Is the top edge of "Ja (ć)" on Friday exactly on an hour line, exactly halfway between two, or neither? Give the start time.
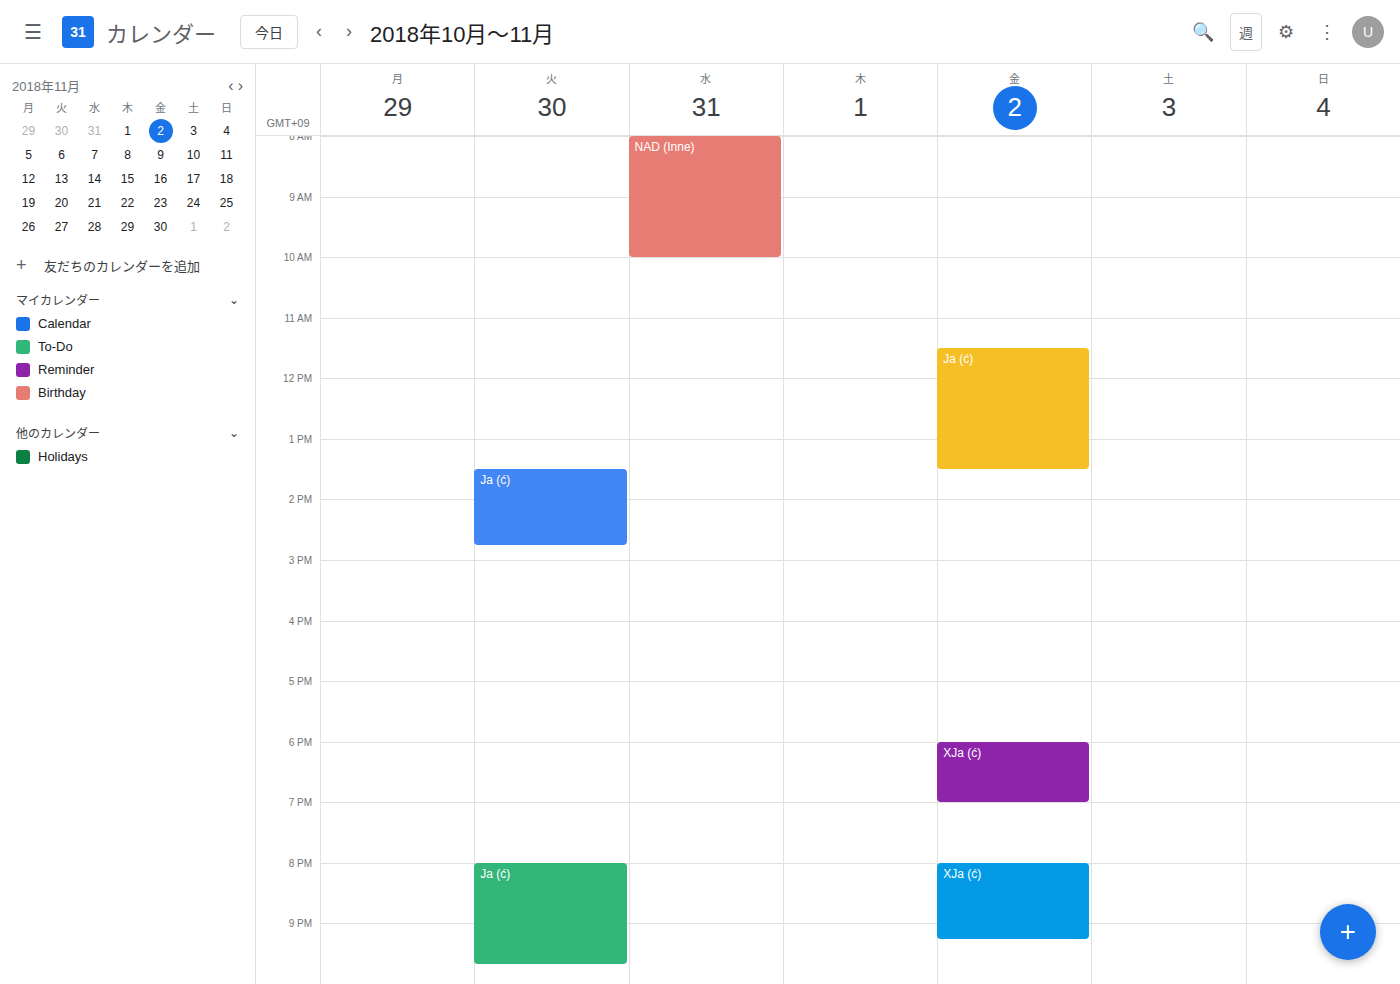
11:30 -- halfway between the 11:00 and 12:00 lines.